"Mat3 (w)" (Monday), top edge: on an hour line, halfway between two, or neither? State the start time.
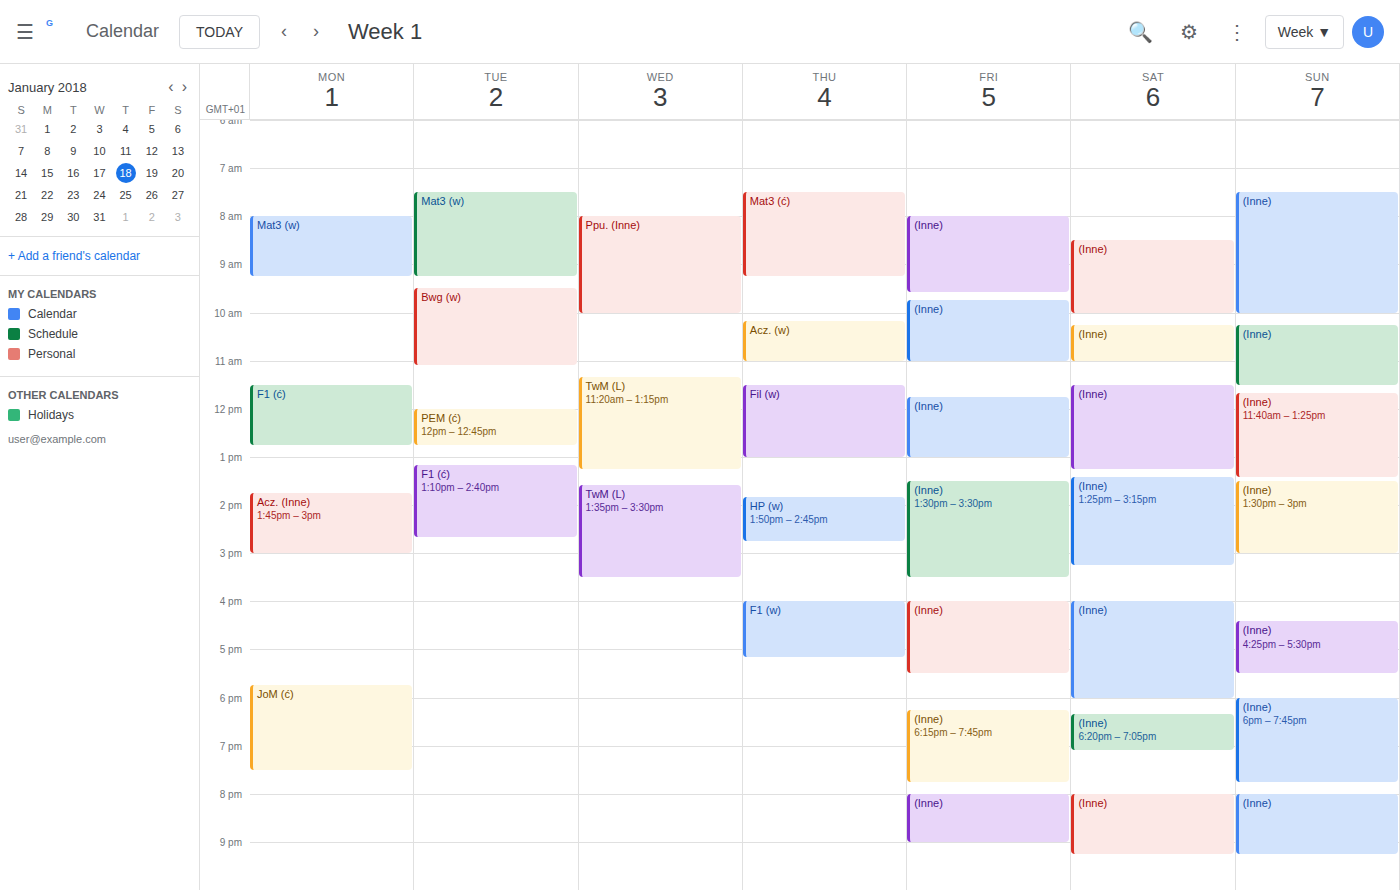
8:00 AM -- exactly on the 8 AM line.